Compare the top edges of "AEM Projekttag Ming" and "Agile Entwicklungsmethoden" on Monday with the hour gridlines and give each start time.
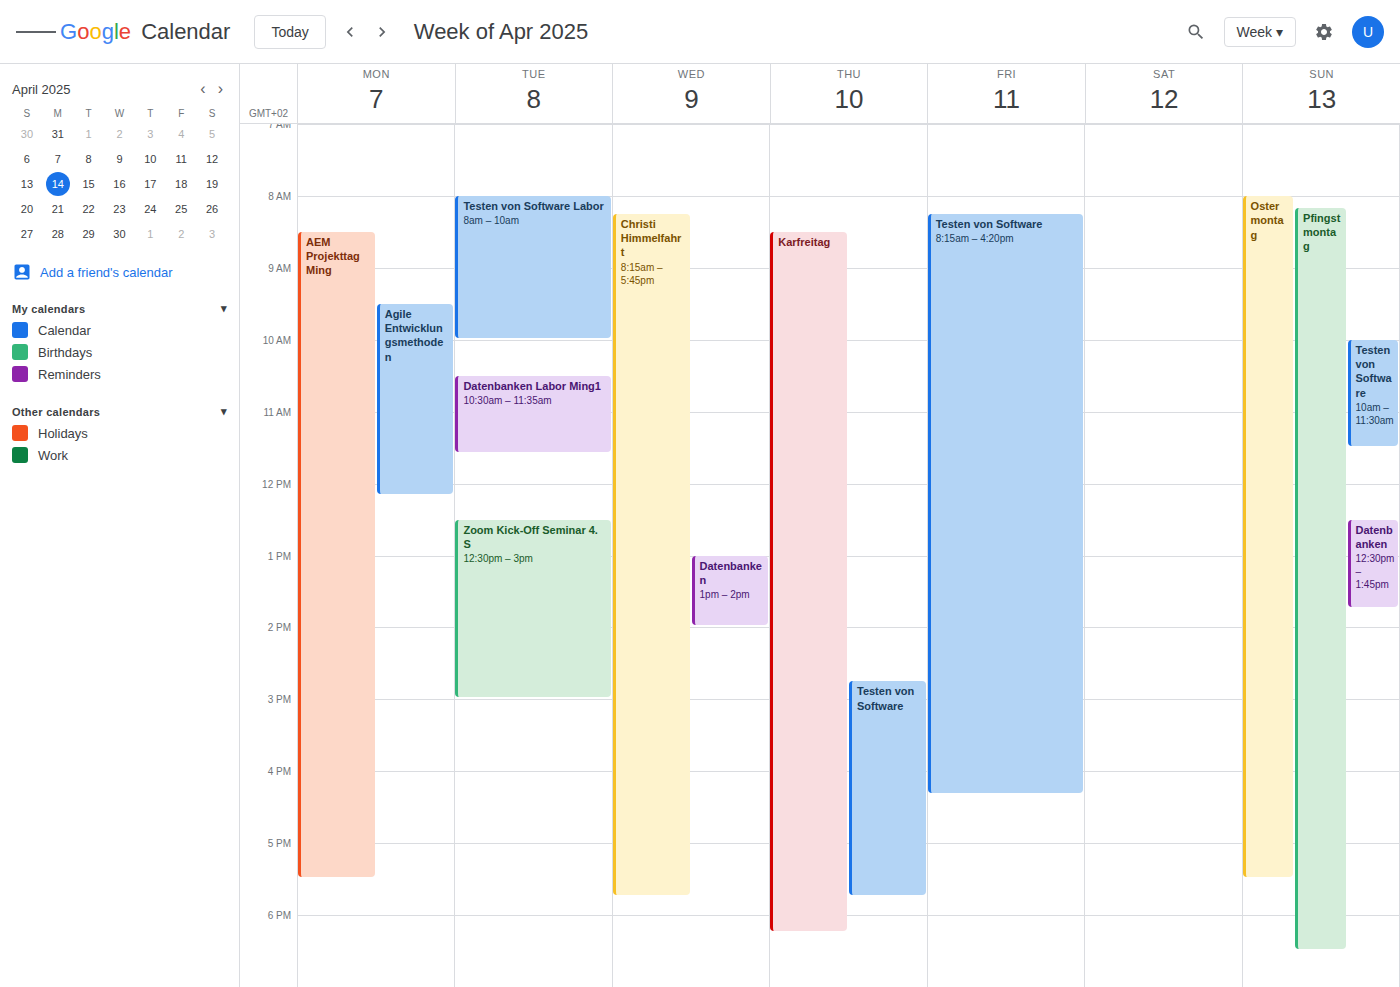
"AEM Projekttag Ming": 8:30 AM, halfway between the 8 AM and 9 AM lines. "Agile Entwicklungsmethoden": 9:30 AM, halfway between the 9 AM and 10 AM lines.